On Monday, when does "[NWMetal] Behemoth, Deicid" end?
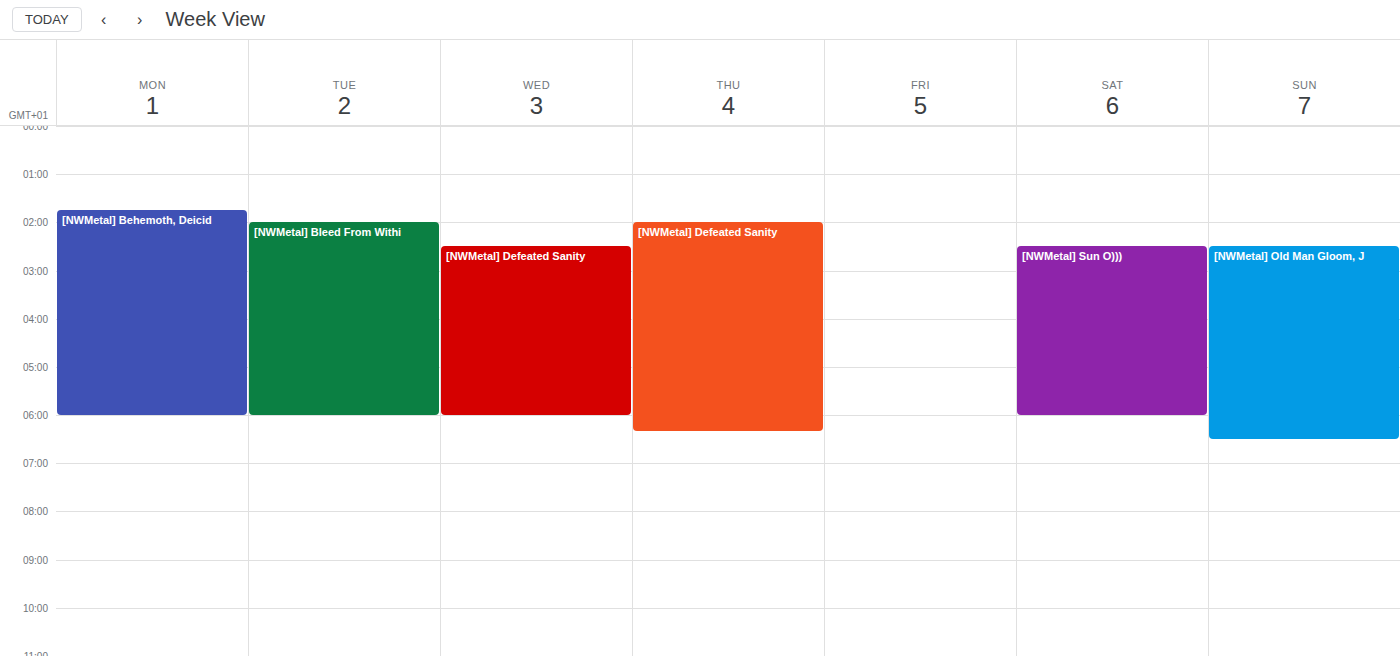
6:00 AM